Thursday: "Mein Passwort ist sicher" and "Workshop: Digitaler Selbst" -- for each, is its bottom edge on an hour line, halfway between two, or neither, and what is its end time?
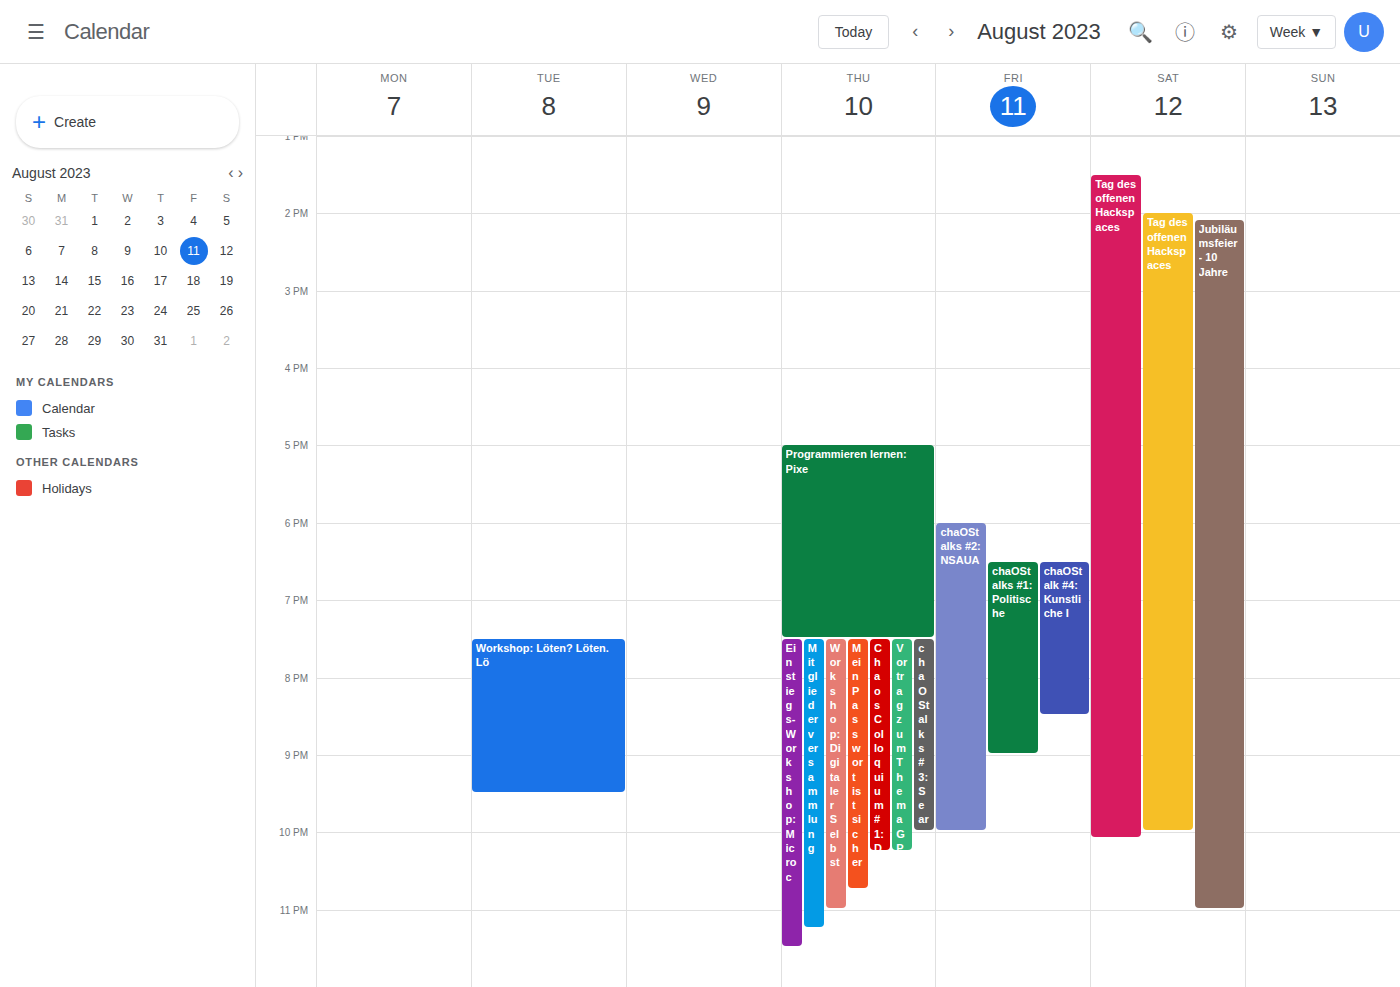
"Mein Passwort ist sicher": 10:45 PM, neither: three quarters of the way from the 10 PM line to the 11 PM line. "Workshop: Digitaler Selbst": 11:00 PM, exactly on the 11 PM line.